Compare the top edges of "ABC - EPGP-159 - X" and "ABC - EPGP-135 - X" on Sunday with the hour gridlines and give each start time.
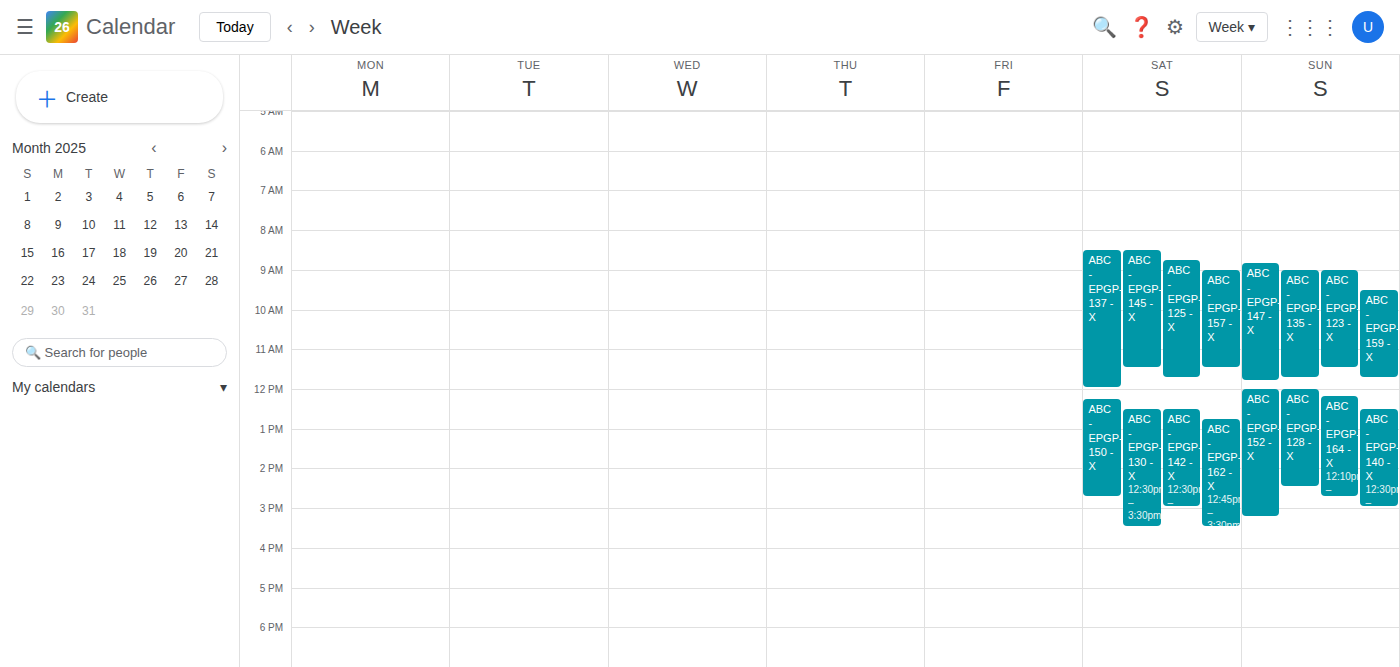
"ABC - EPGP-159 - X": 09:30, halfway between the 09:00 and 10:00 lines. "ABC - EPGP-135 - X": 09:00, exactly on the 09:00 line.